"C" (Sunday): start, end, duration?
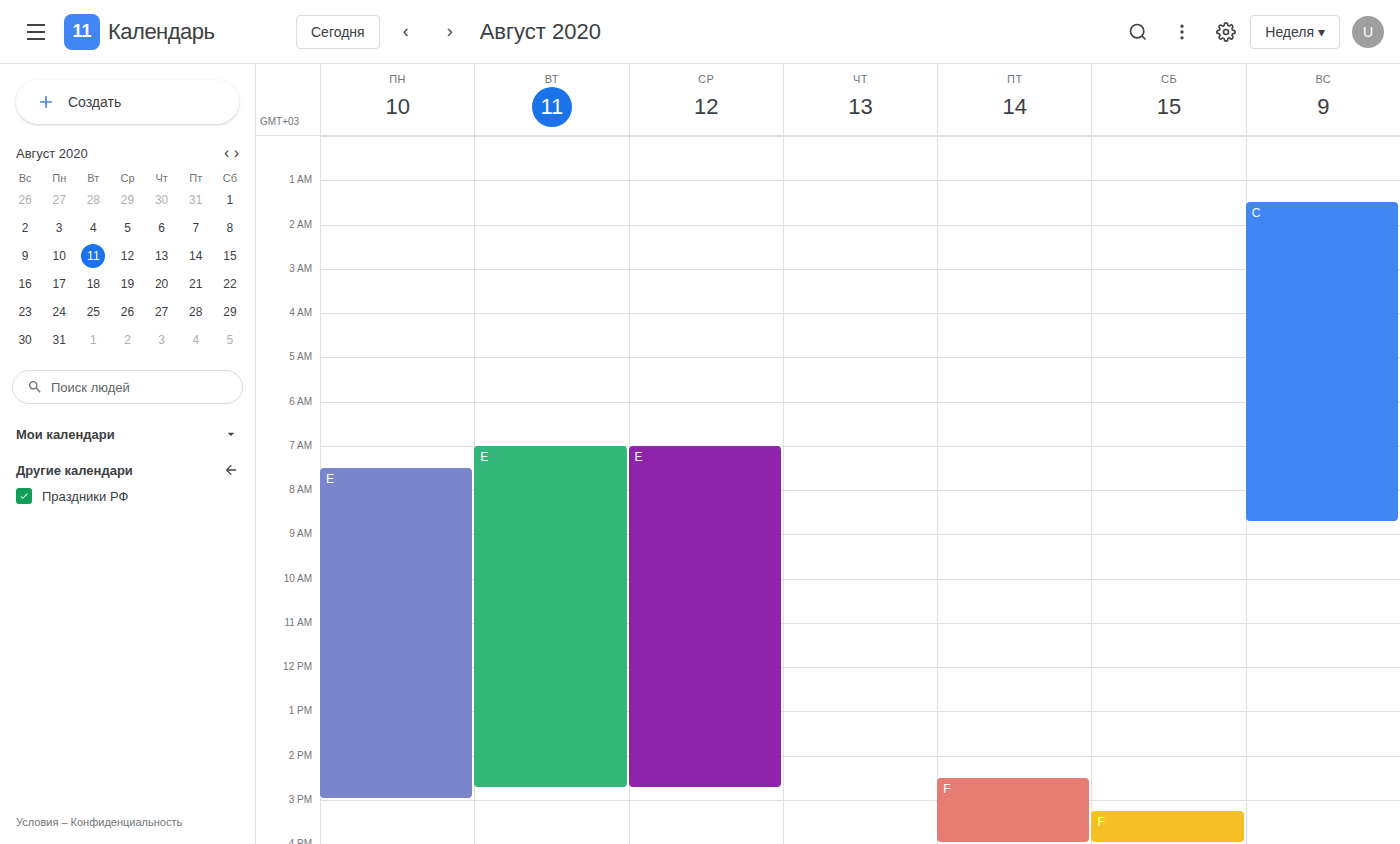
1:30 AM to 8:45 AM, 7 hours 15 minutes